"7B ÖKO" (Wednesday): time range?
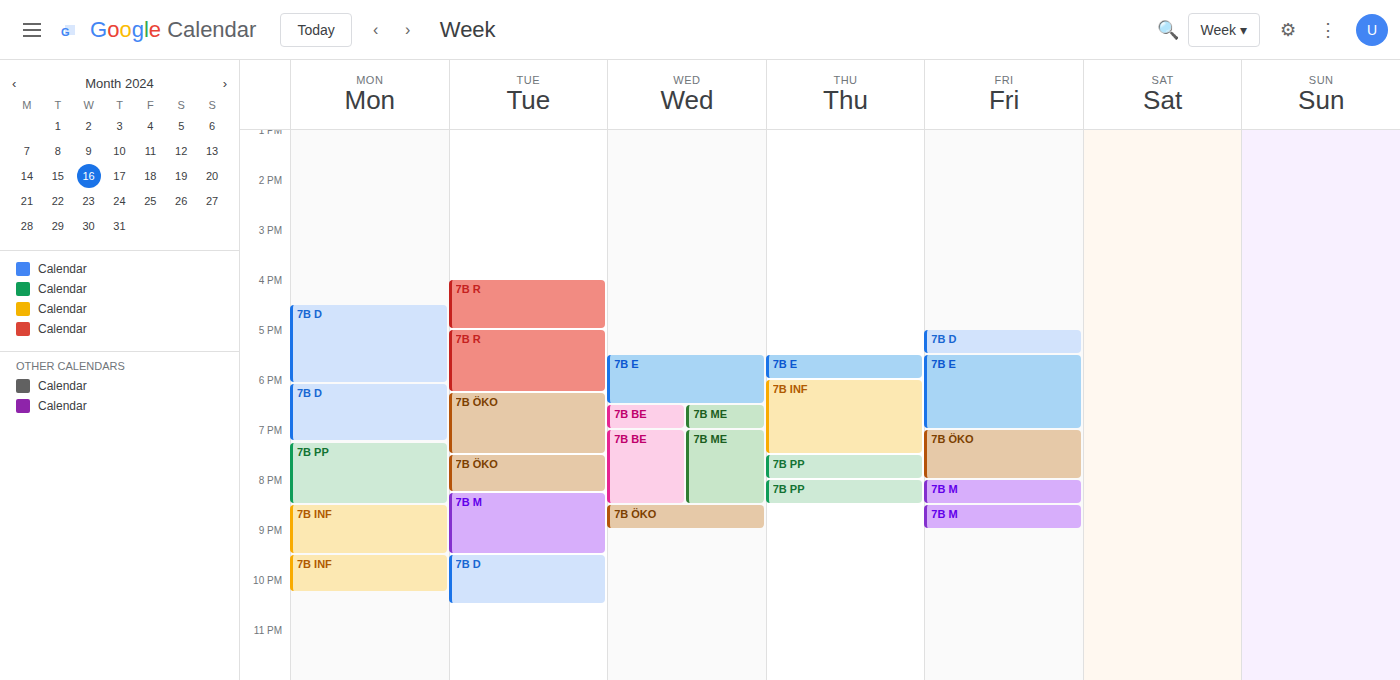
20:30 to 21:00